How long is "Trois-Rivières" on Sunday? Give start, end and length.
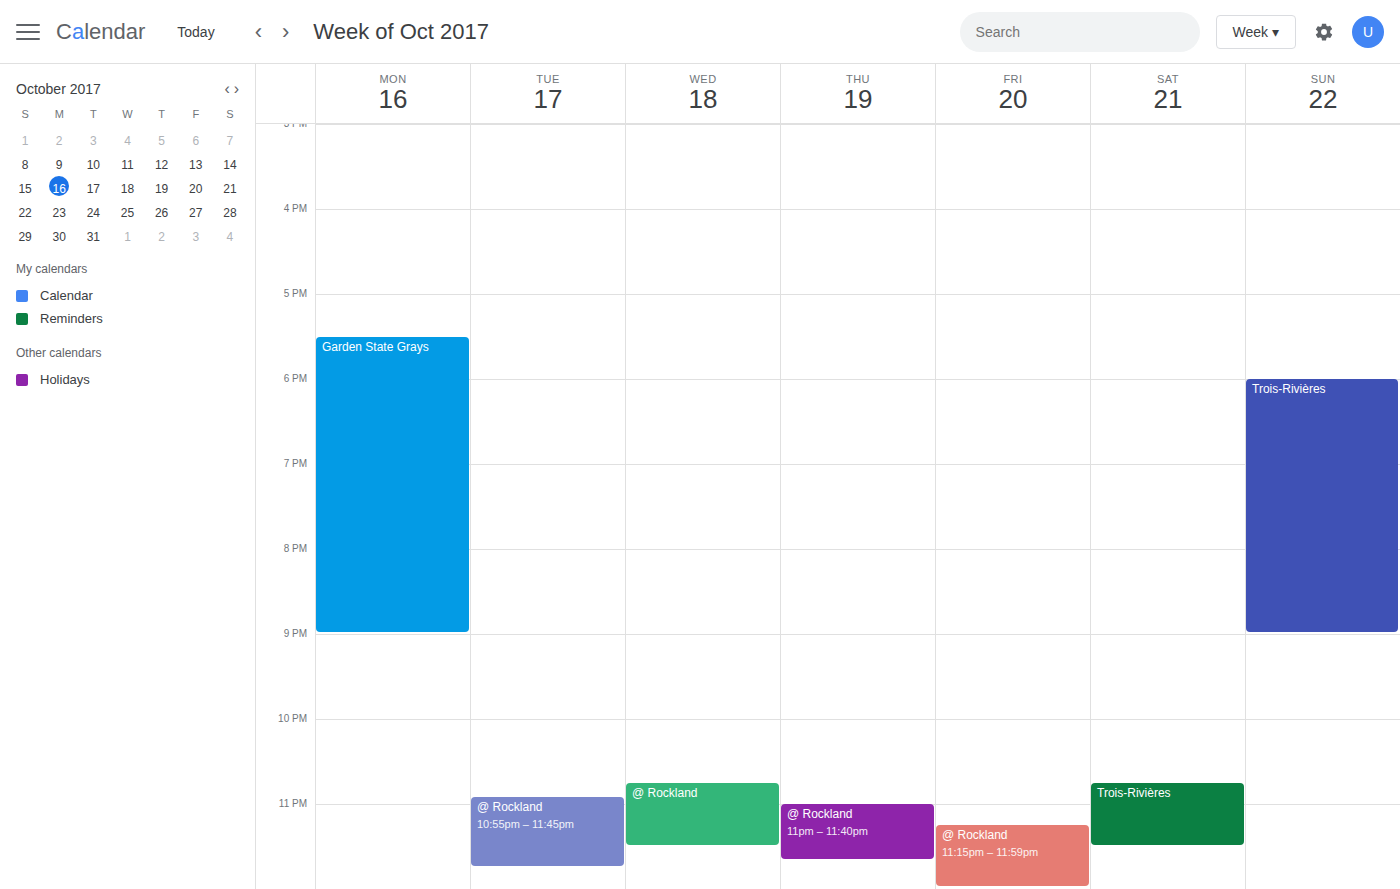
6:00 PM to 9:00 PM, 3 hours